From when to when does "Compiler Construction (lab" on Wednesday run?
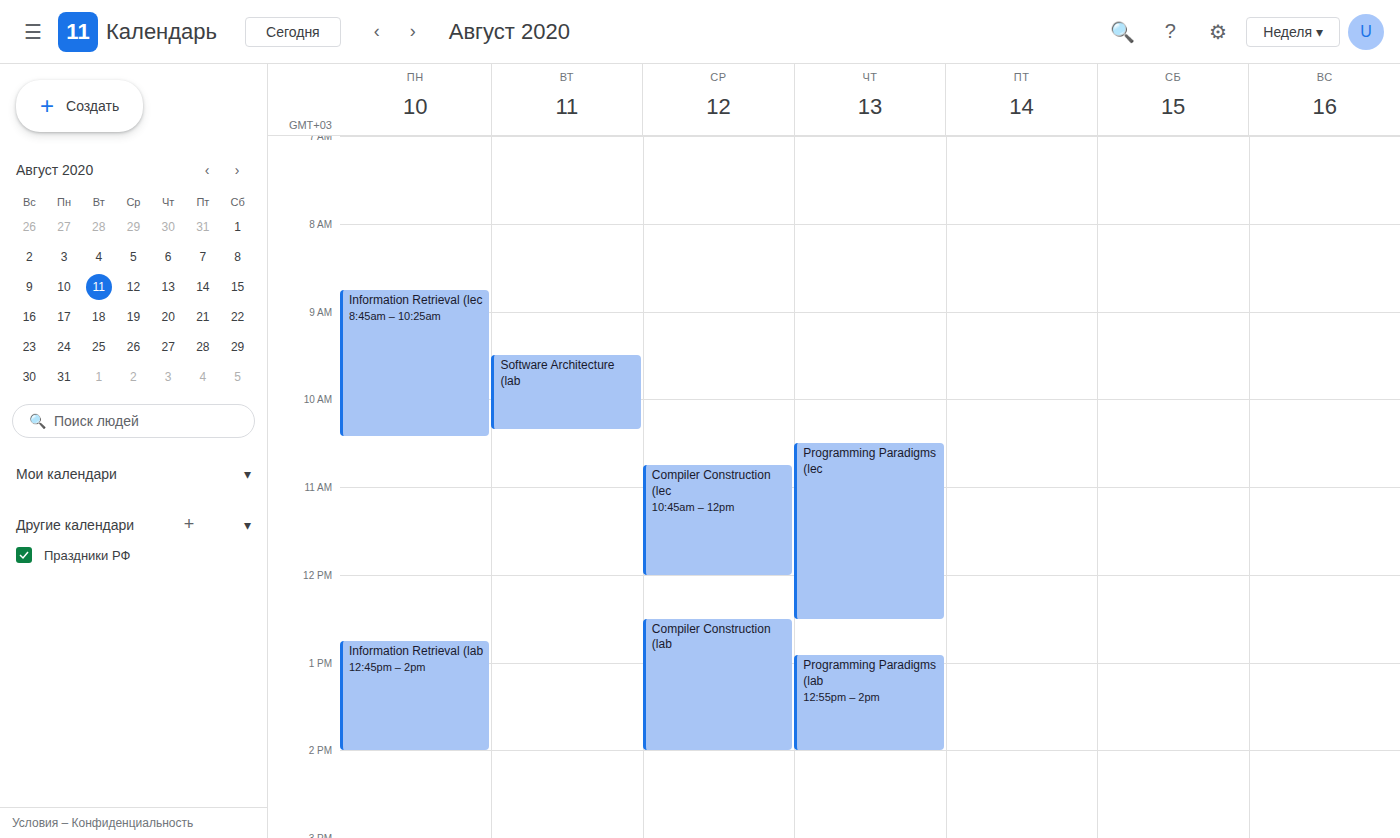
12:30 PM to 2:00 PM